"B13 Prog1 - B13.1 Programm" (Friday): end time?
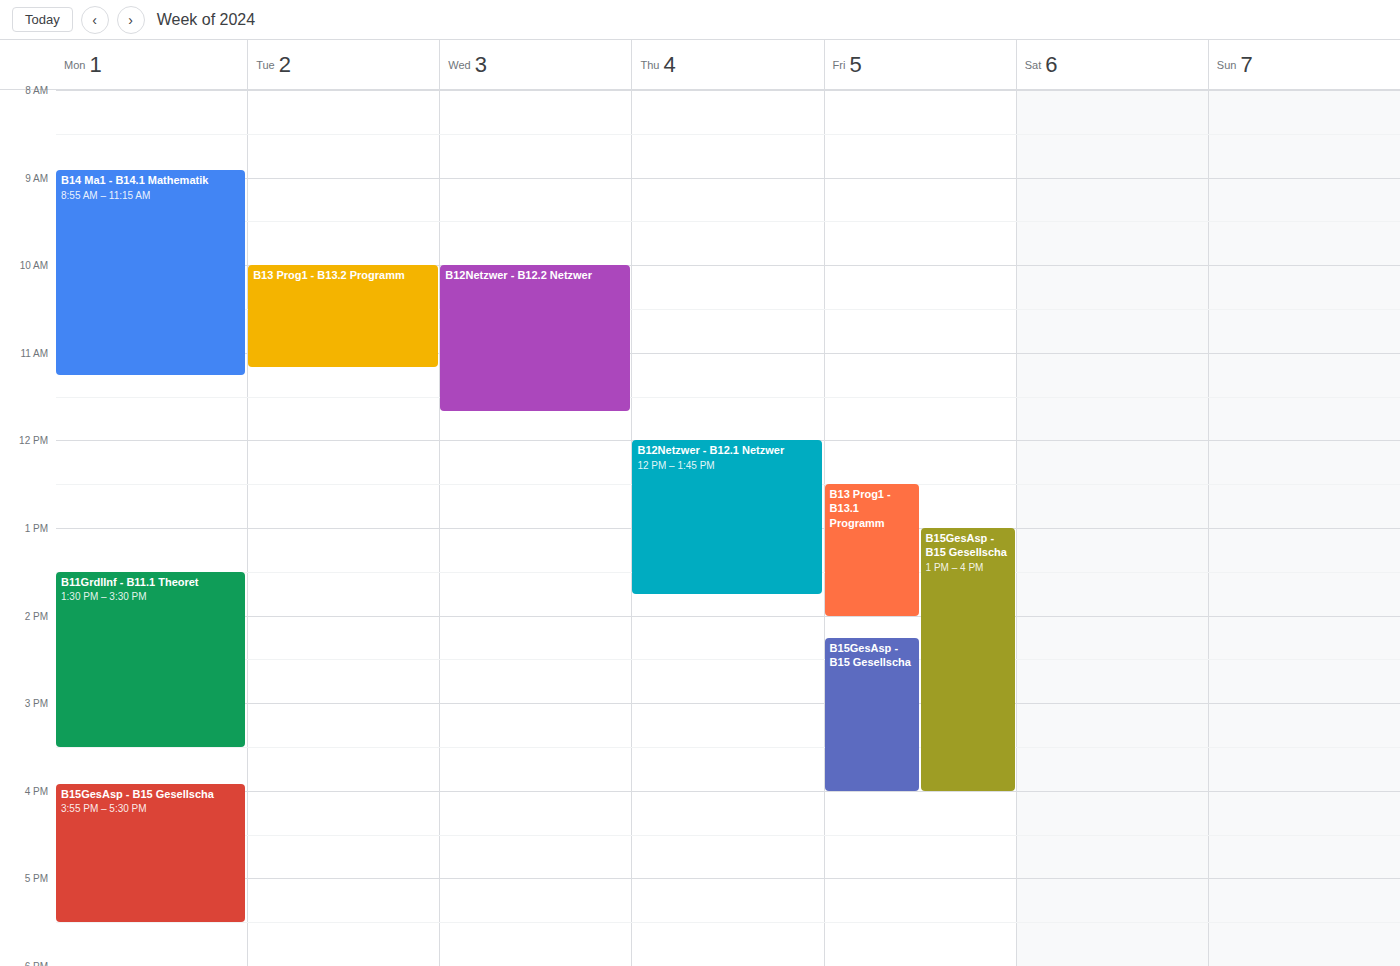
2:00 PM